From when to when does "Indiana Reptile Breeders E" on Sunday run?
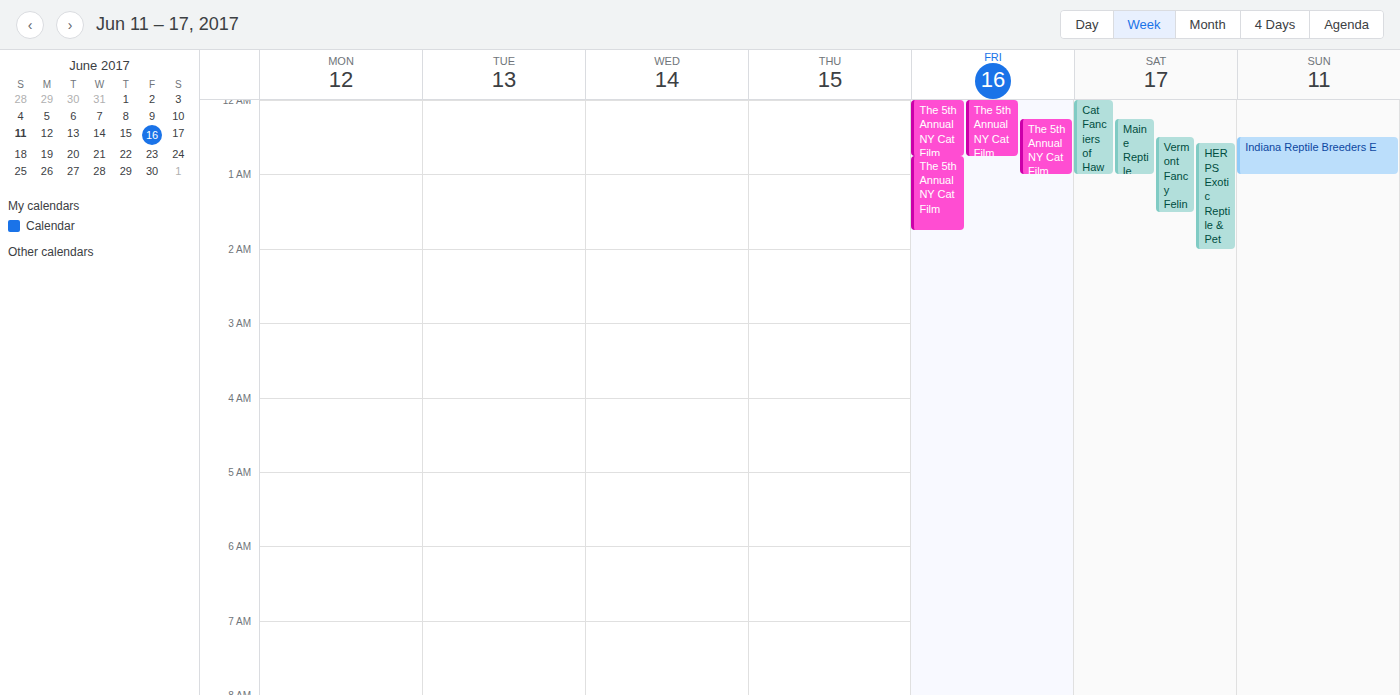
12:30 AM to 1:00 AM